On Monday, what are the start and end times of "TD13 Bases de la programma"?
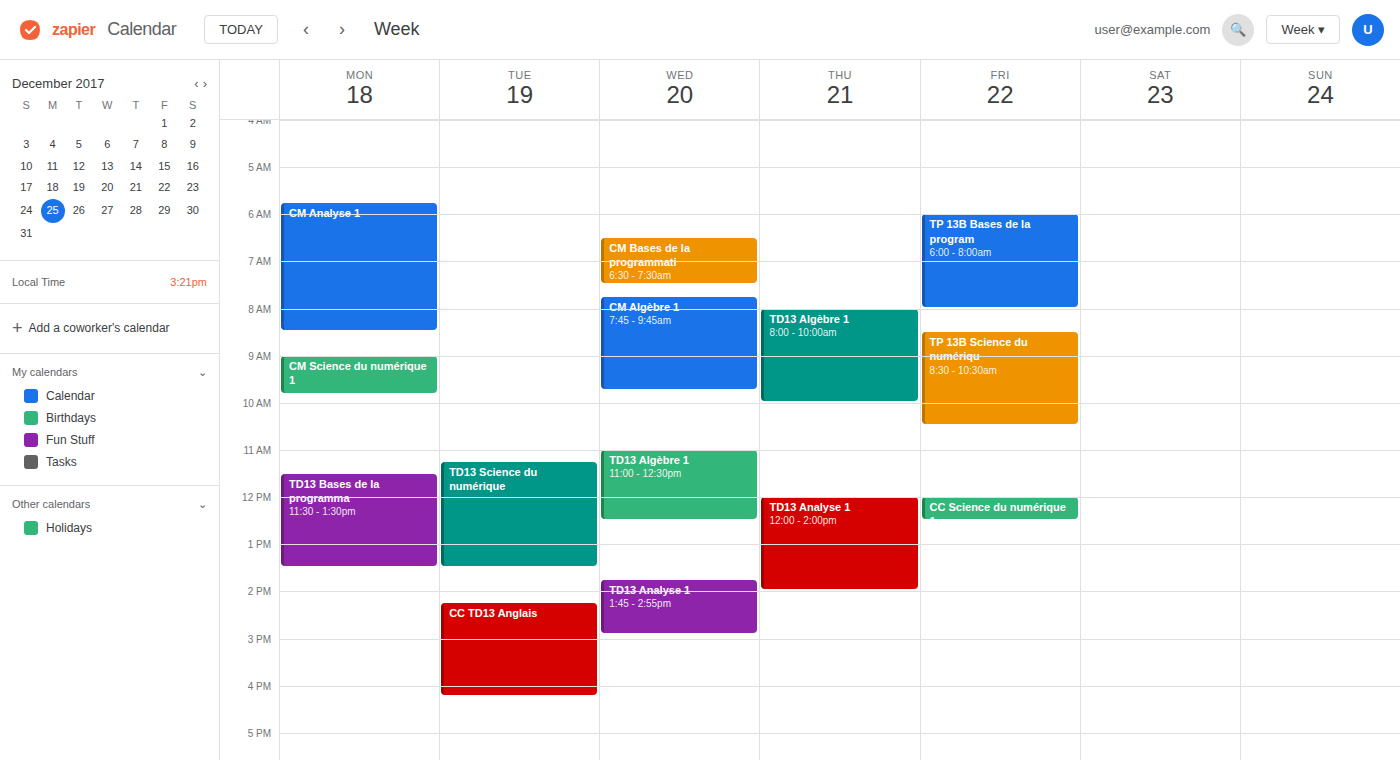
11:30 AM to 1:30 PM